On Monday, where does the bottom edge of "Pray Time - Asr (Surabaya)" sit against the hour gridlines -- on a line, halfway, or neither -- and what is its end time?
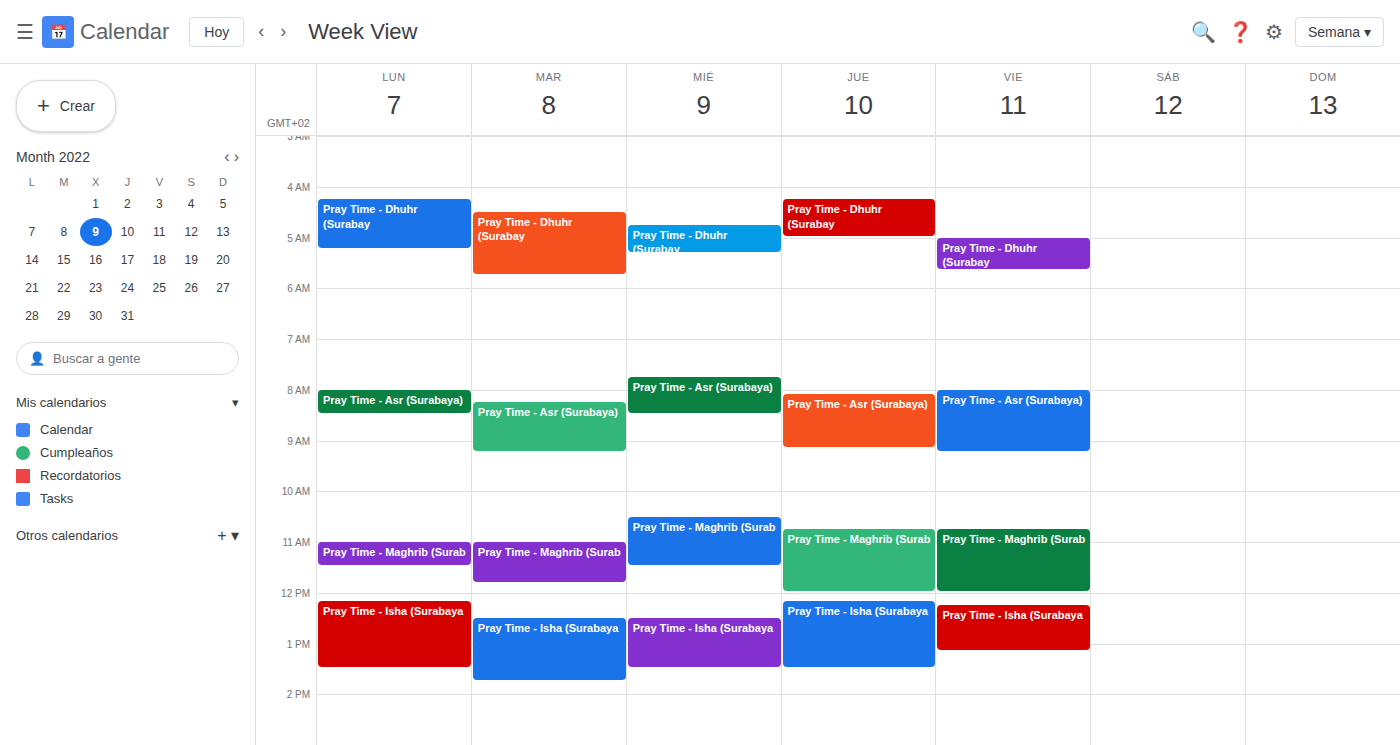
8:30 AM -- halfway between the 8 AM and 9 AM lines.